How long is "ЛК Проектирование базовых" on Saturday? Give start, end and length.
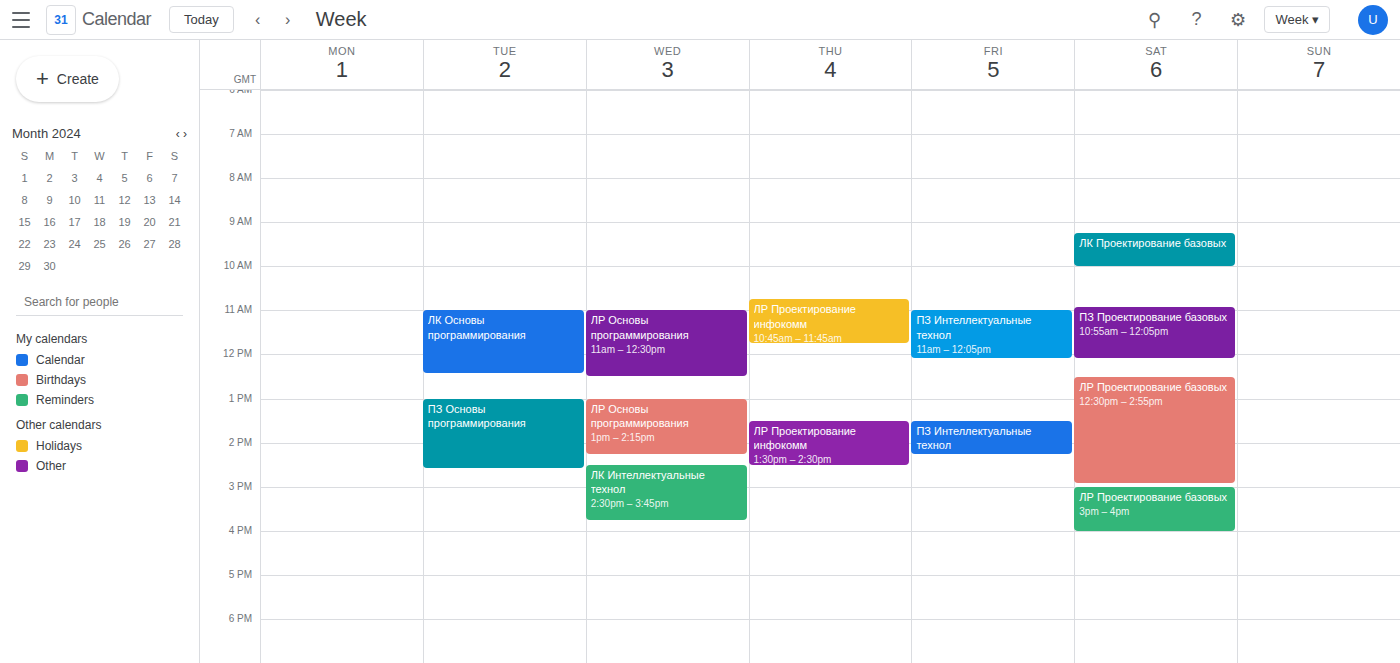
9:15 AM to 10:00 AM, 45 minutes